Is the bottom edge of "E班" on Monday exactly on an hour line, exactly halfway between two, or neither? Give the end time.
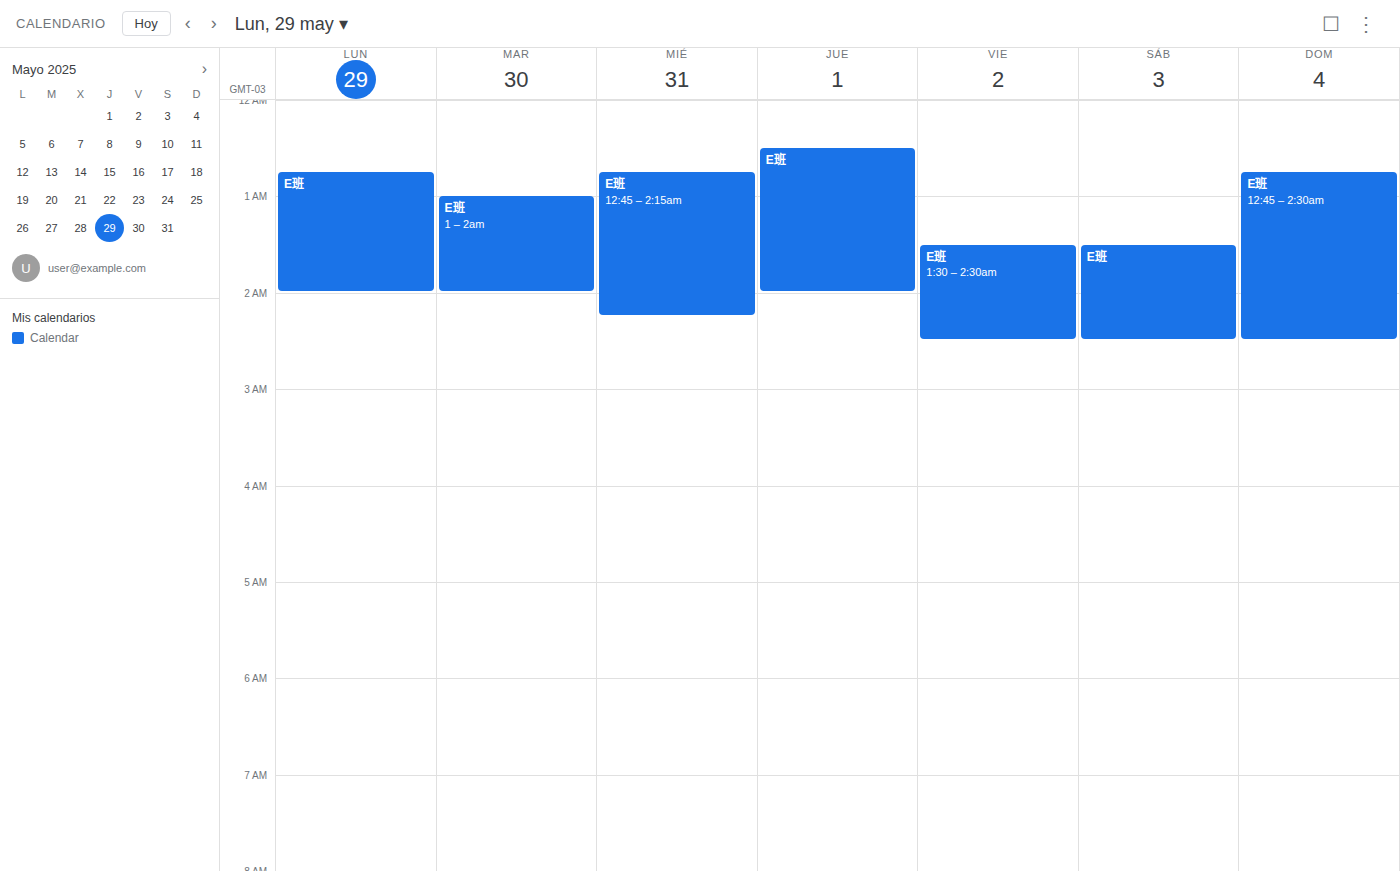
2:00 AM -- exactly on the 2 AM line.